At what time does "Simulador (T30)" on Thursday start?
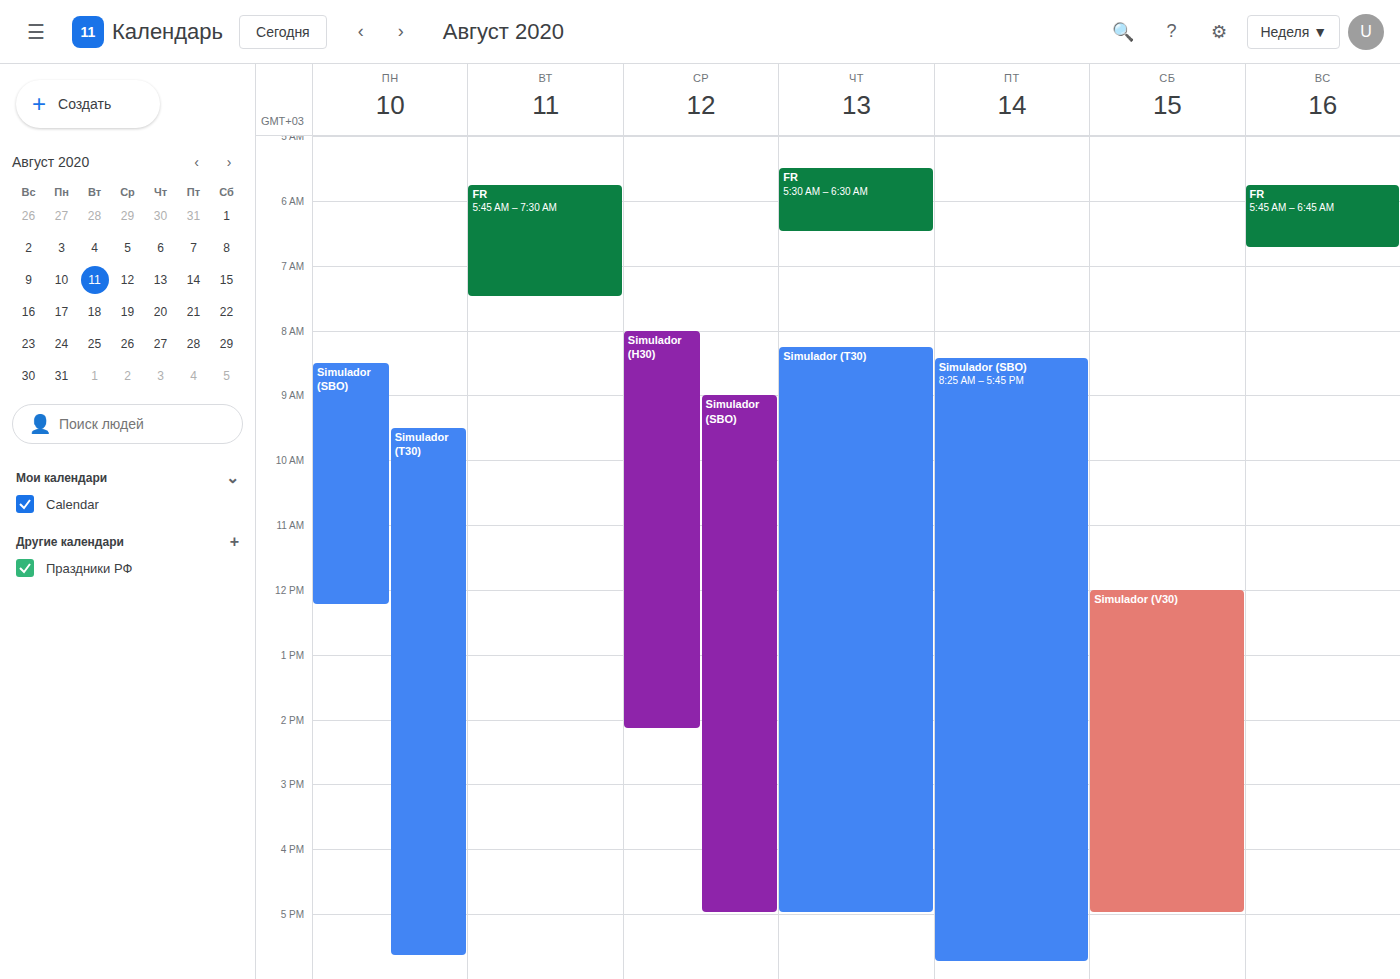
8:15 AM